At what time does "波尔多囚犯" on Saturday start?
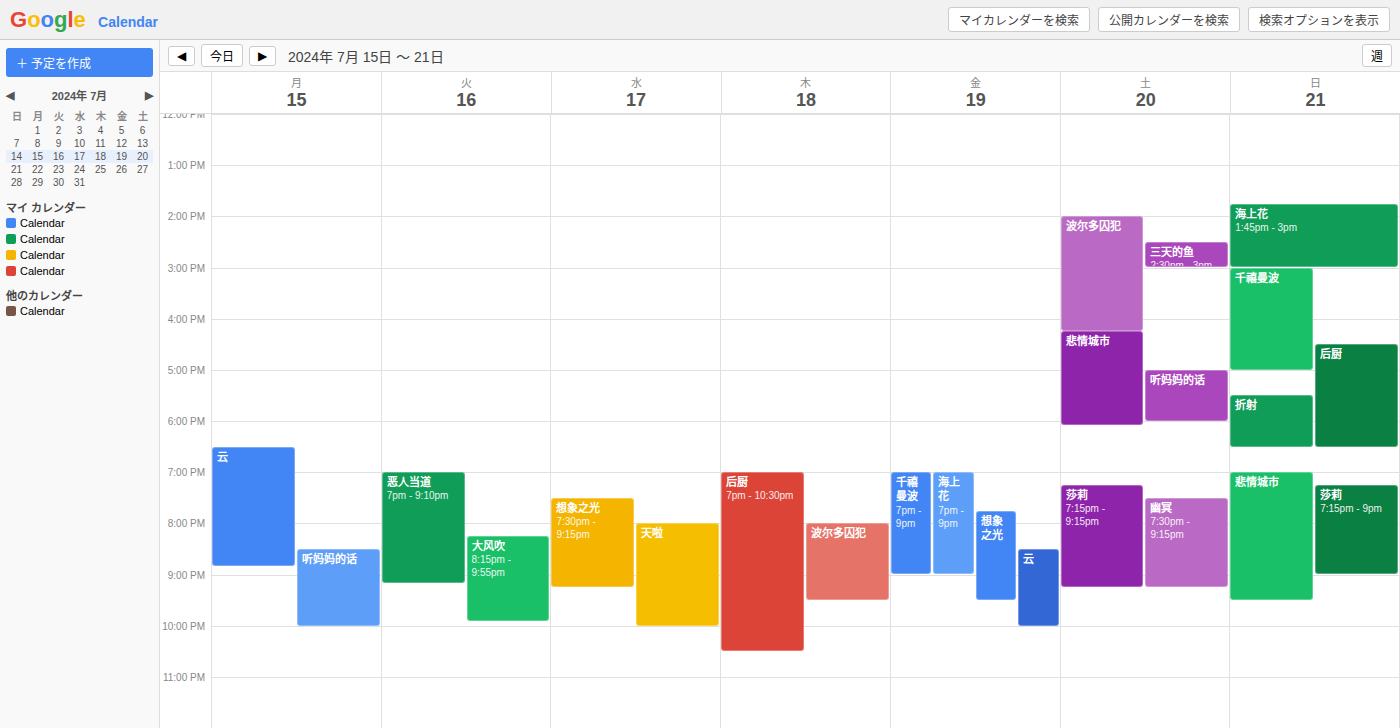
2:00 PM